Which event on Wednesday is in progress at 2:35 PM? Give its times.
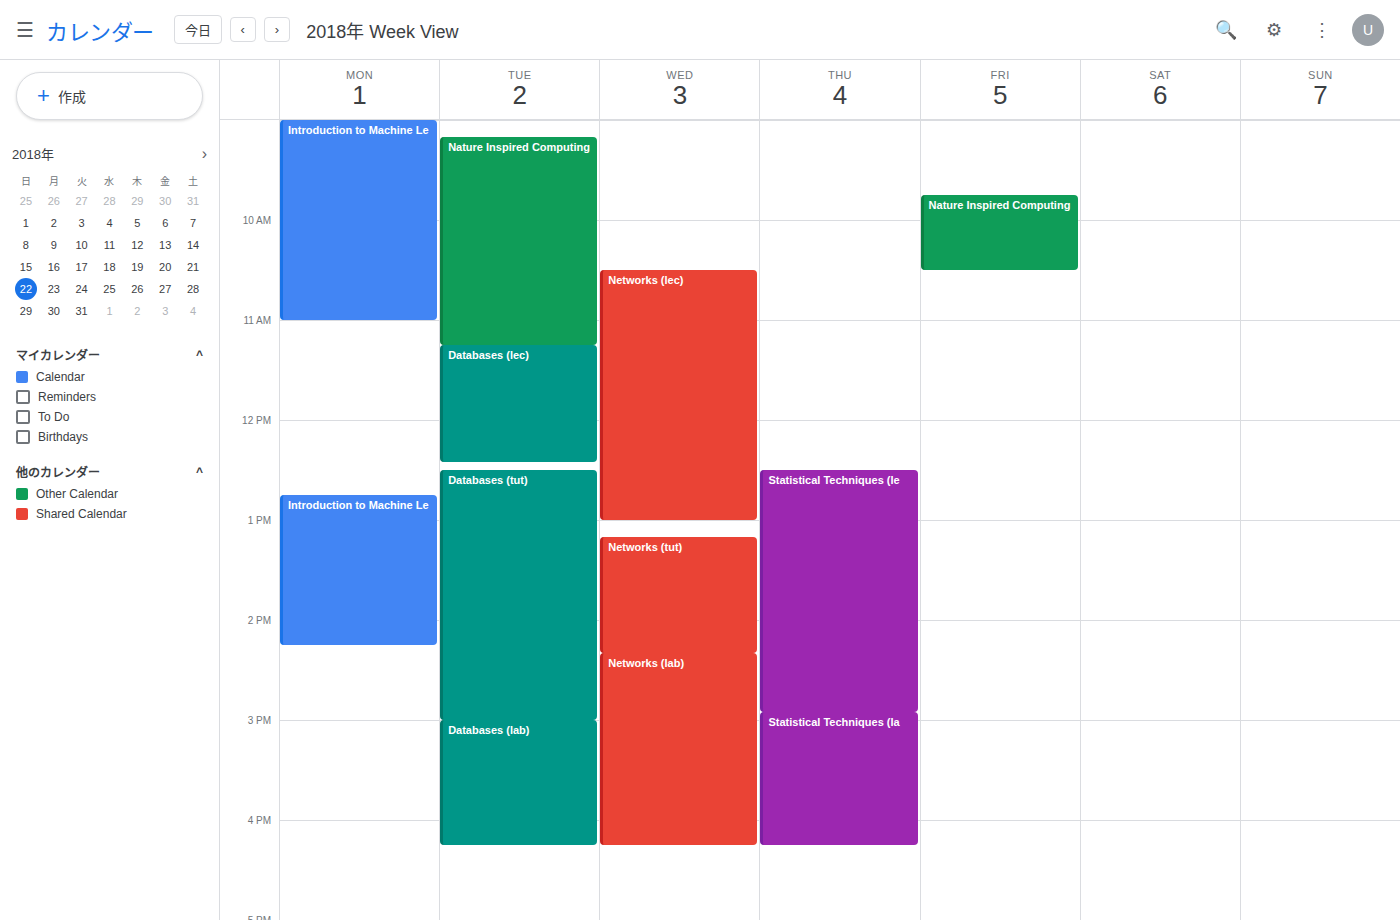
"Networks (lab)", 2:20 PM to 4:15 PM